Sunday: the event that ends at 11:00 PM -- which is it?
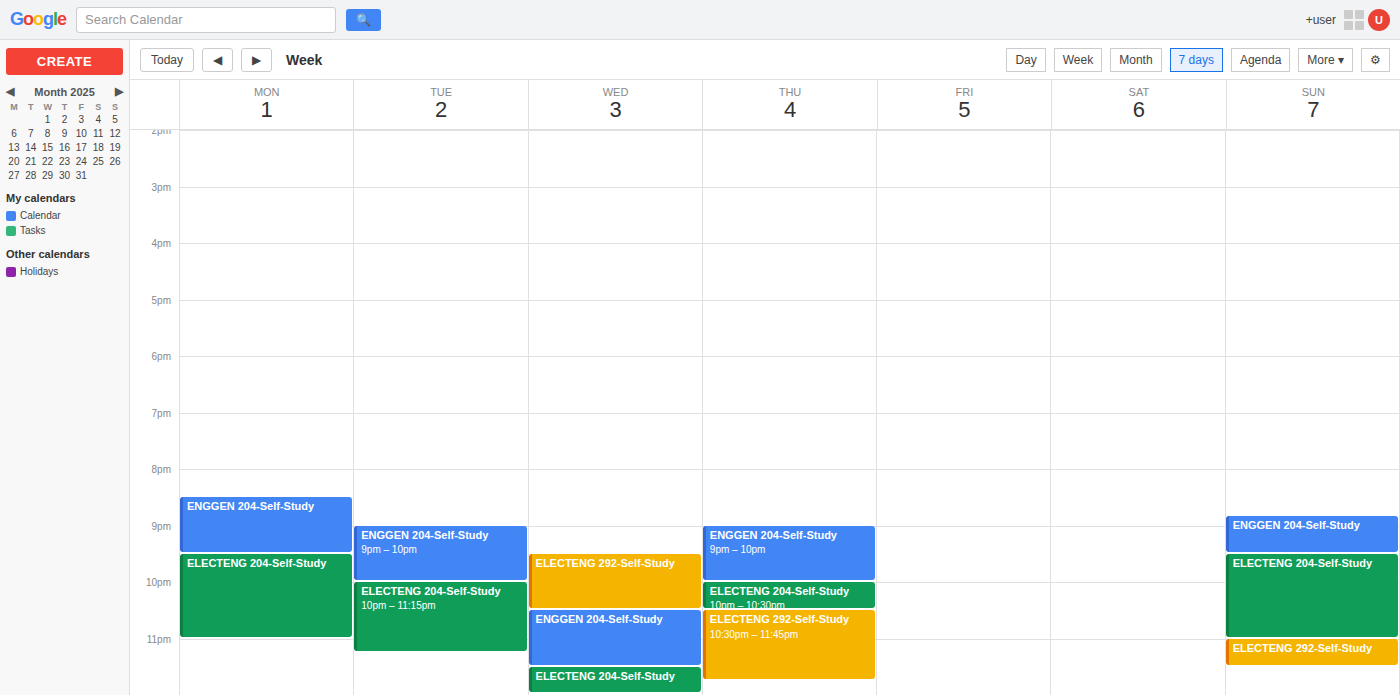
"ELECTENG 204-Self-Study"